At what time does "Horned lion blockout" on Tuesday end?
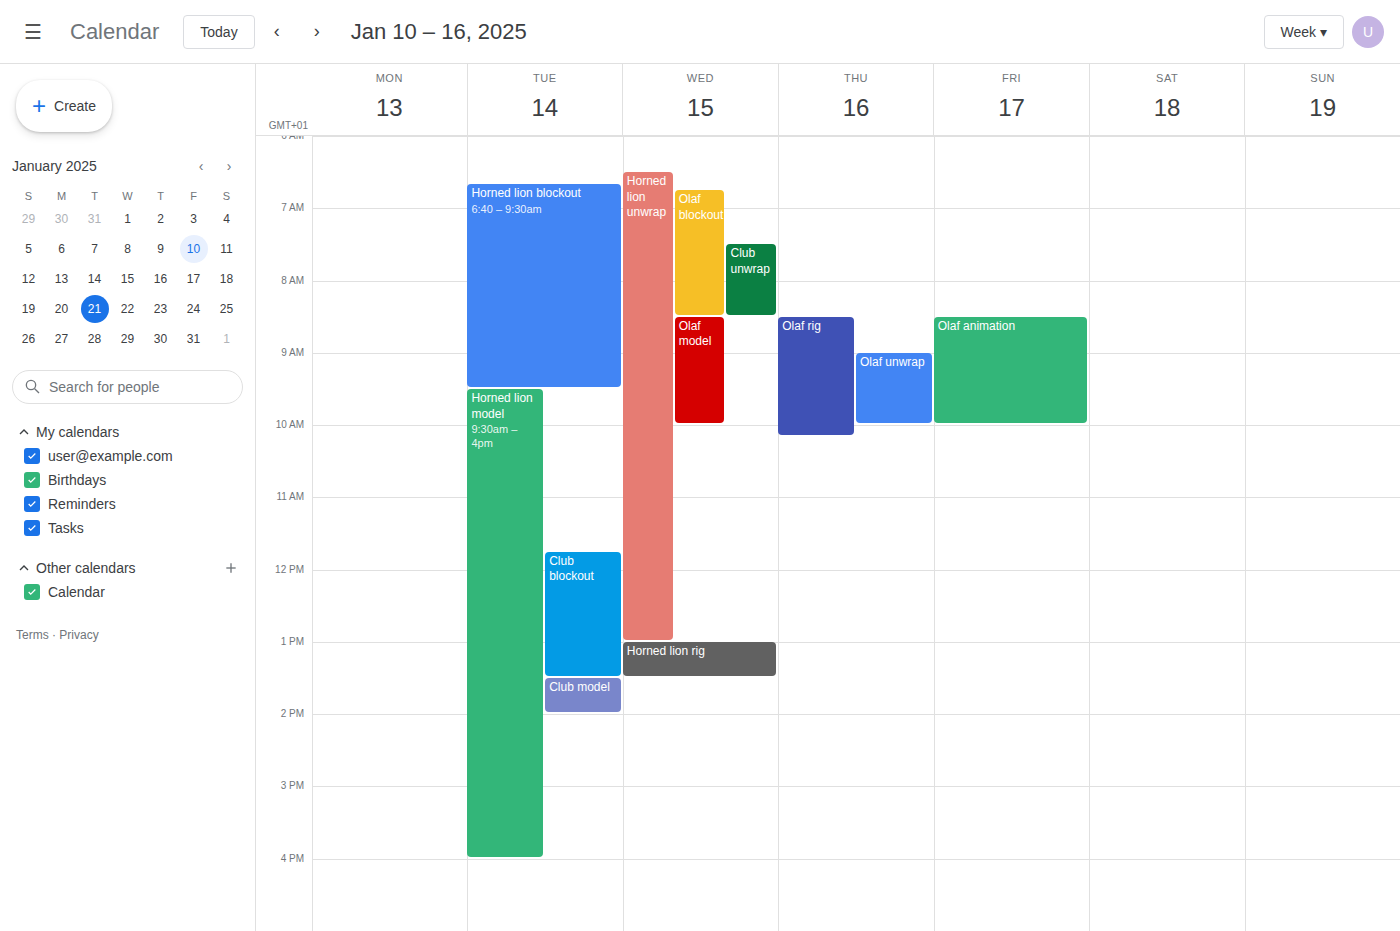
9:30 AM